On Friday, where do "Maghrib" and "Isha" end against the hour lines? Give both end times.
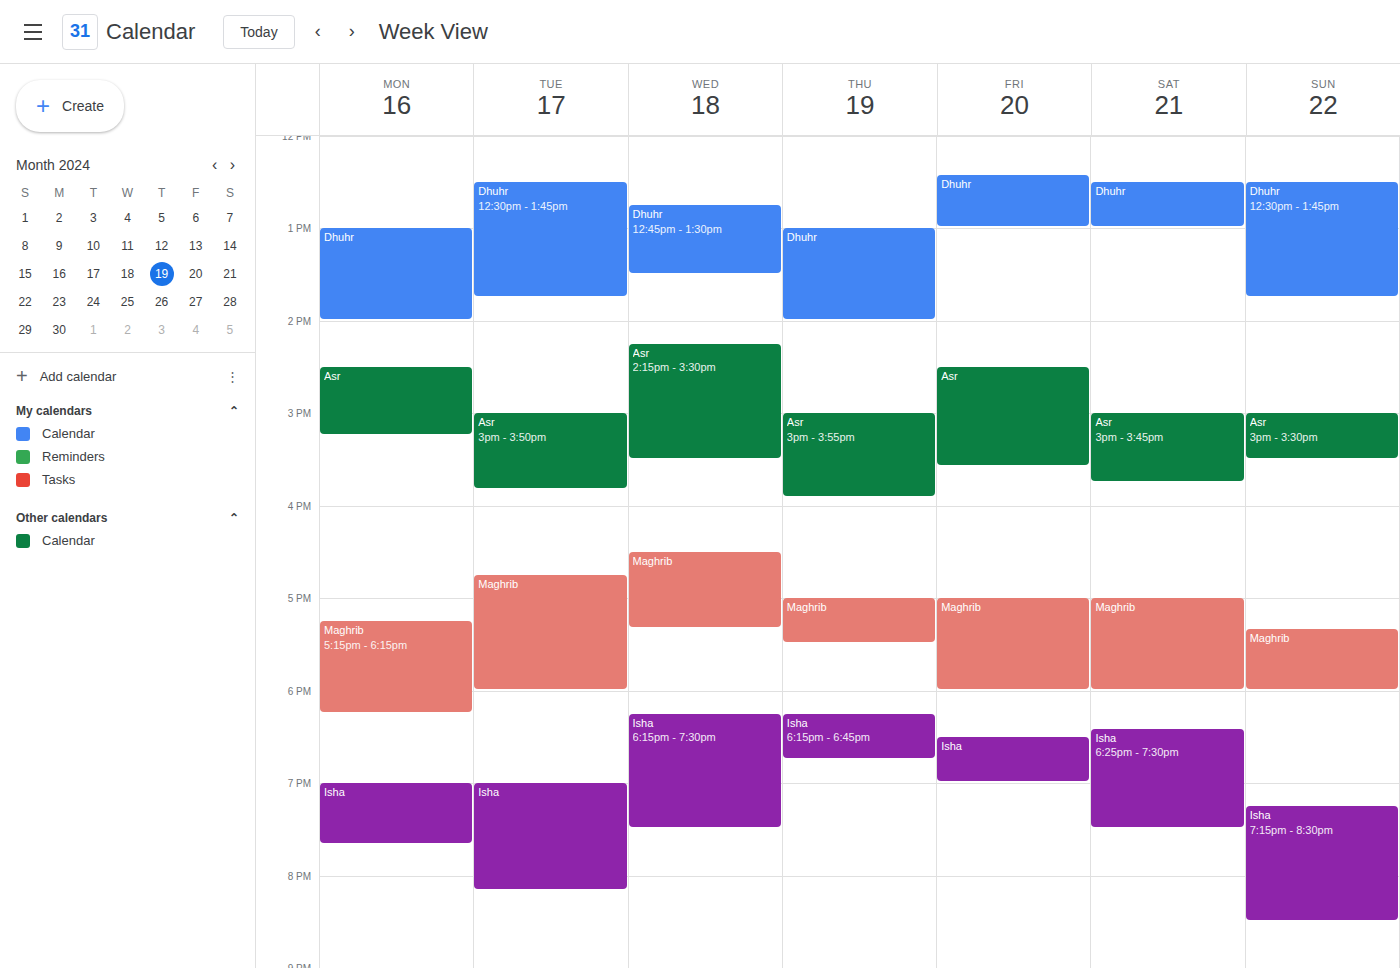
"Maghrib": 6:00 PM, exactly on the 6 PM line. "Isha": 7:00 PM, exactly on the 7 PM line.